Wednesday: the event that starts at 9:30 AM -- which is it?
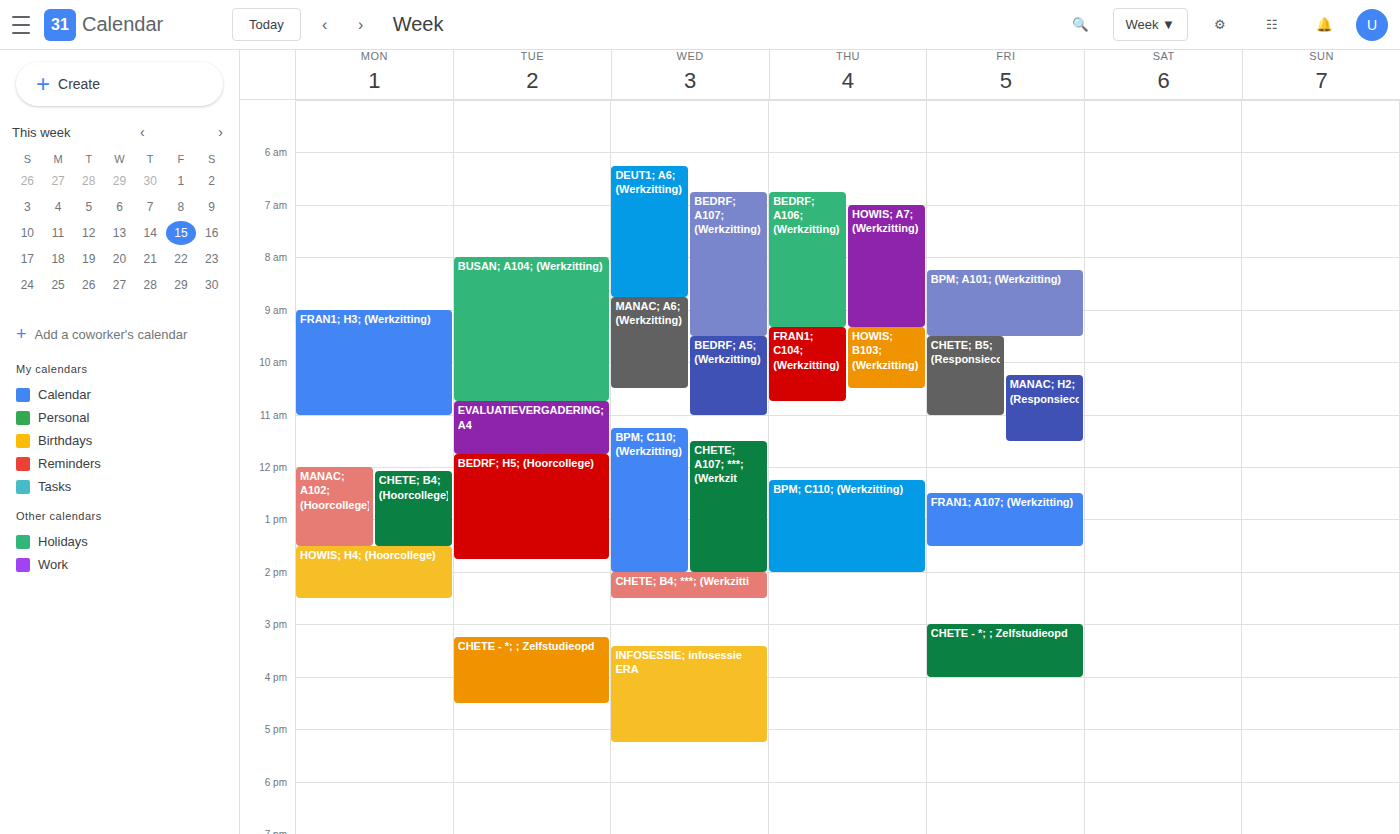
"BEDRF; A5; (Werkzitting)"